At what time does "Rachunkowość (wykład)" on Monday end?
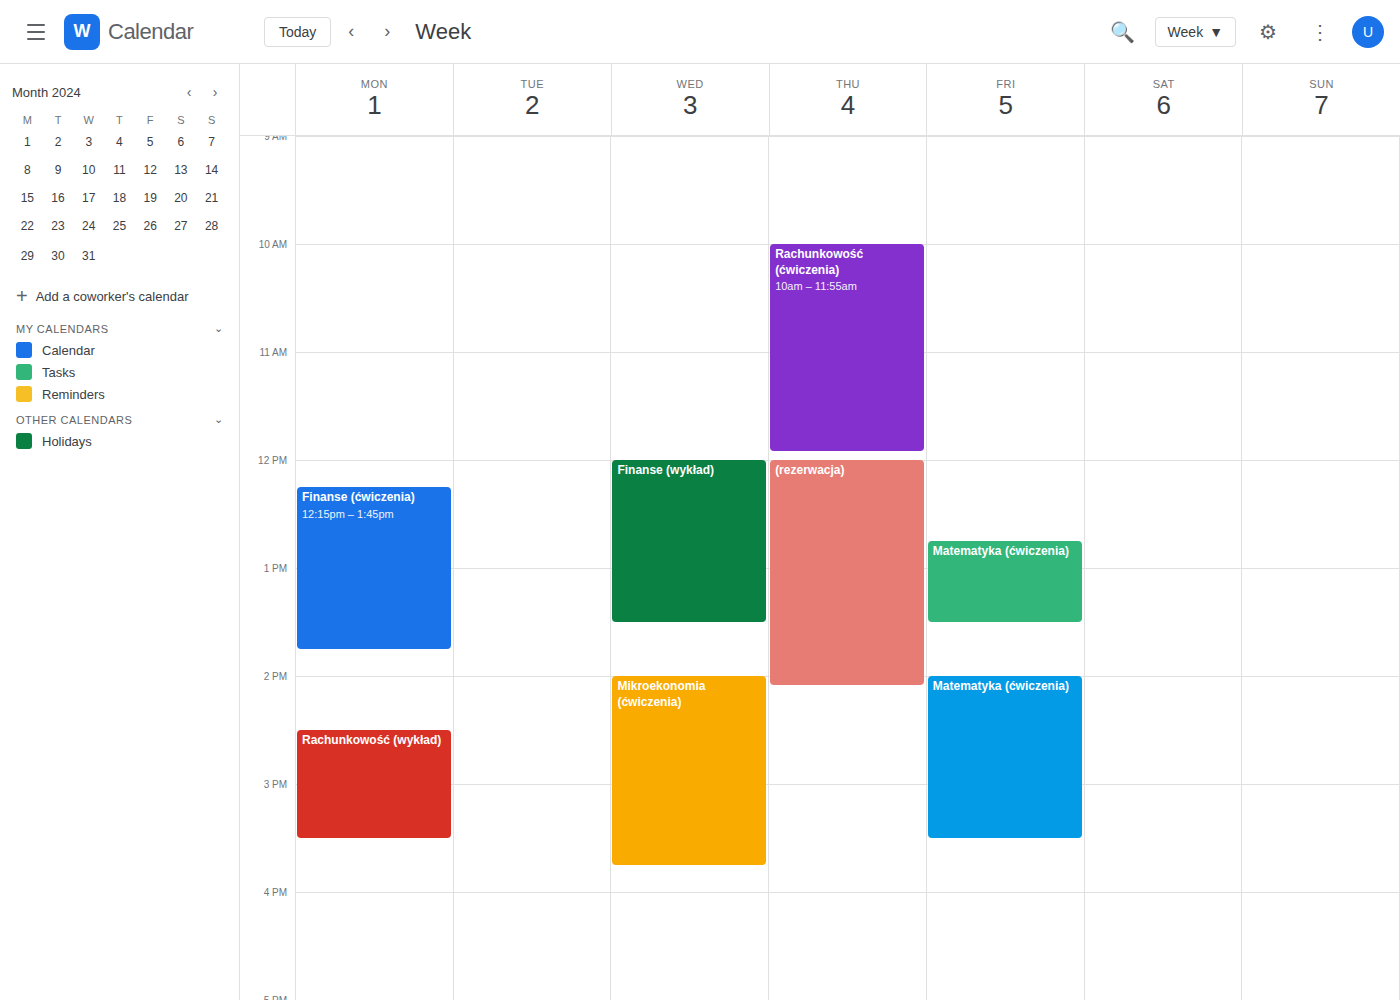
3:30 PM